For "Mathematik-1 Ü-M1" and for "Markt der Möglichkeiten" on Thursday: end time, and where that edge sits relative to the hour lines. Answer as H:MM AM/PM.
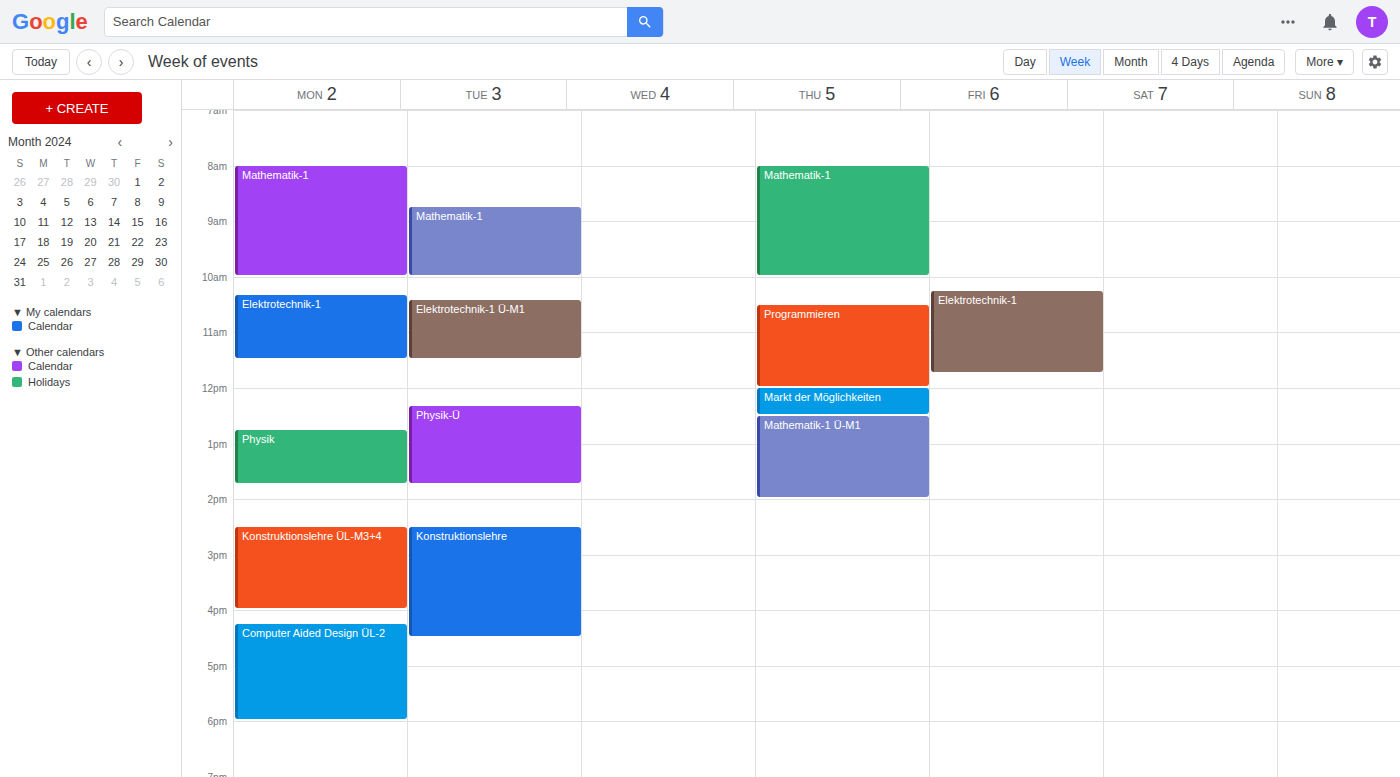
"Mathematik-1 Ü-M1": 2:00 PM, exactly on the 2 PM line. "Markt der Möglichkeiten": 12:30 PM, halfway between the 12 PM and 1 PM lines.